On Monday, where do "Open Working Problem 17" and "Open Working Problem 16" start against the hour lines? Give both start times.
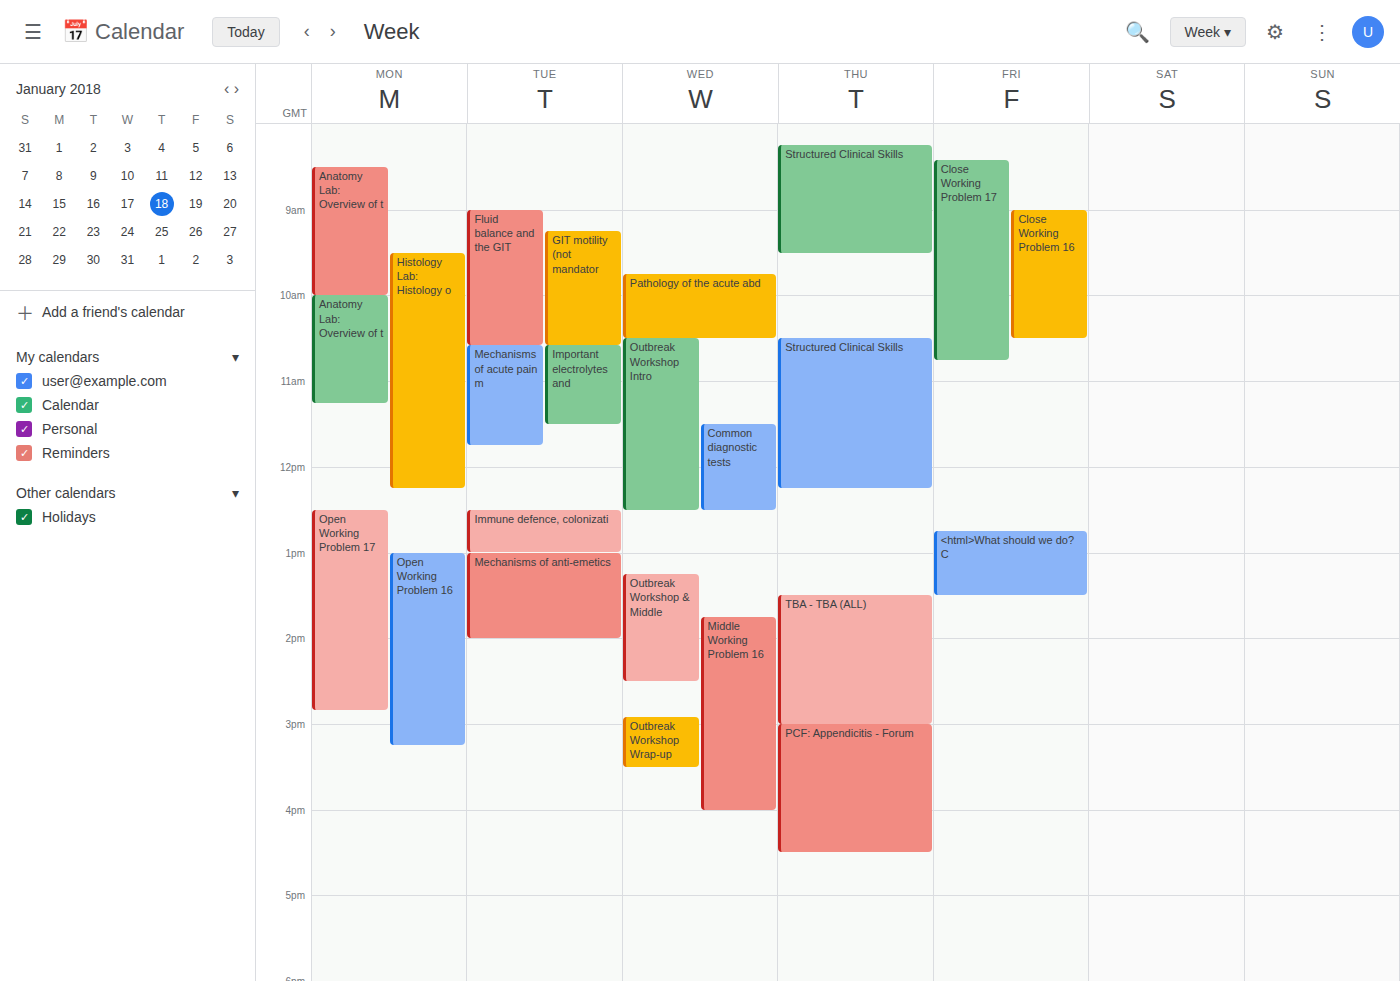
"Open Working Problem 17": 12:30, halfway between the 12:00 and 13:00 lines. "Open Working Problem 16": 13:00, exactly on the 13:00 line.